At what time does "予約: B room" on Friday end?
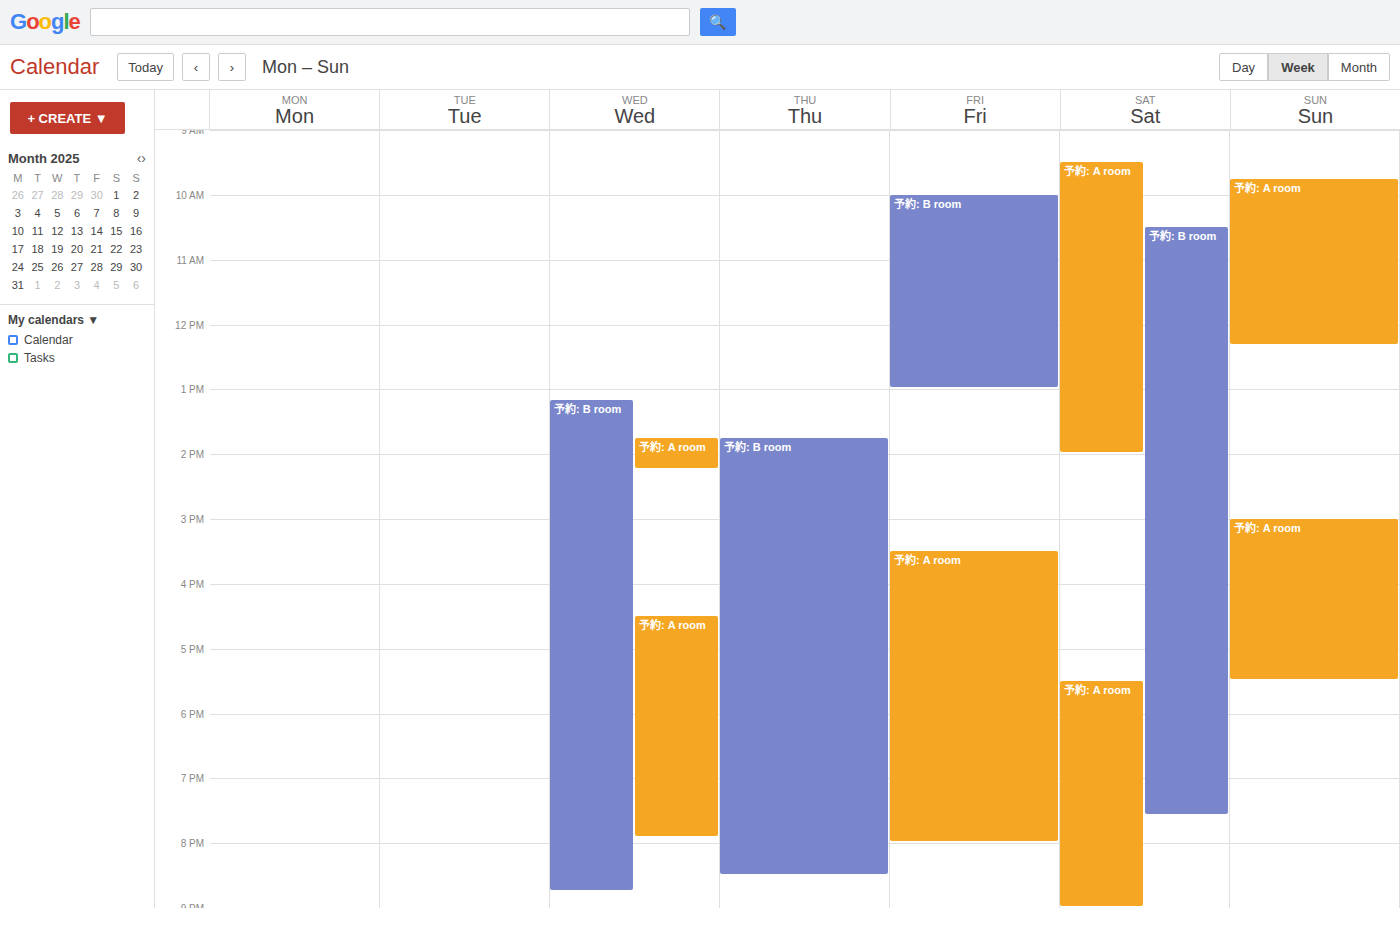
1:00 PM